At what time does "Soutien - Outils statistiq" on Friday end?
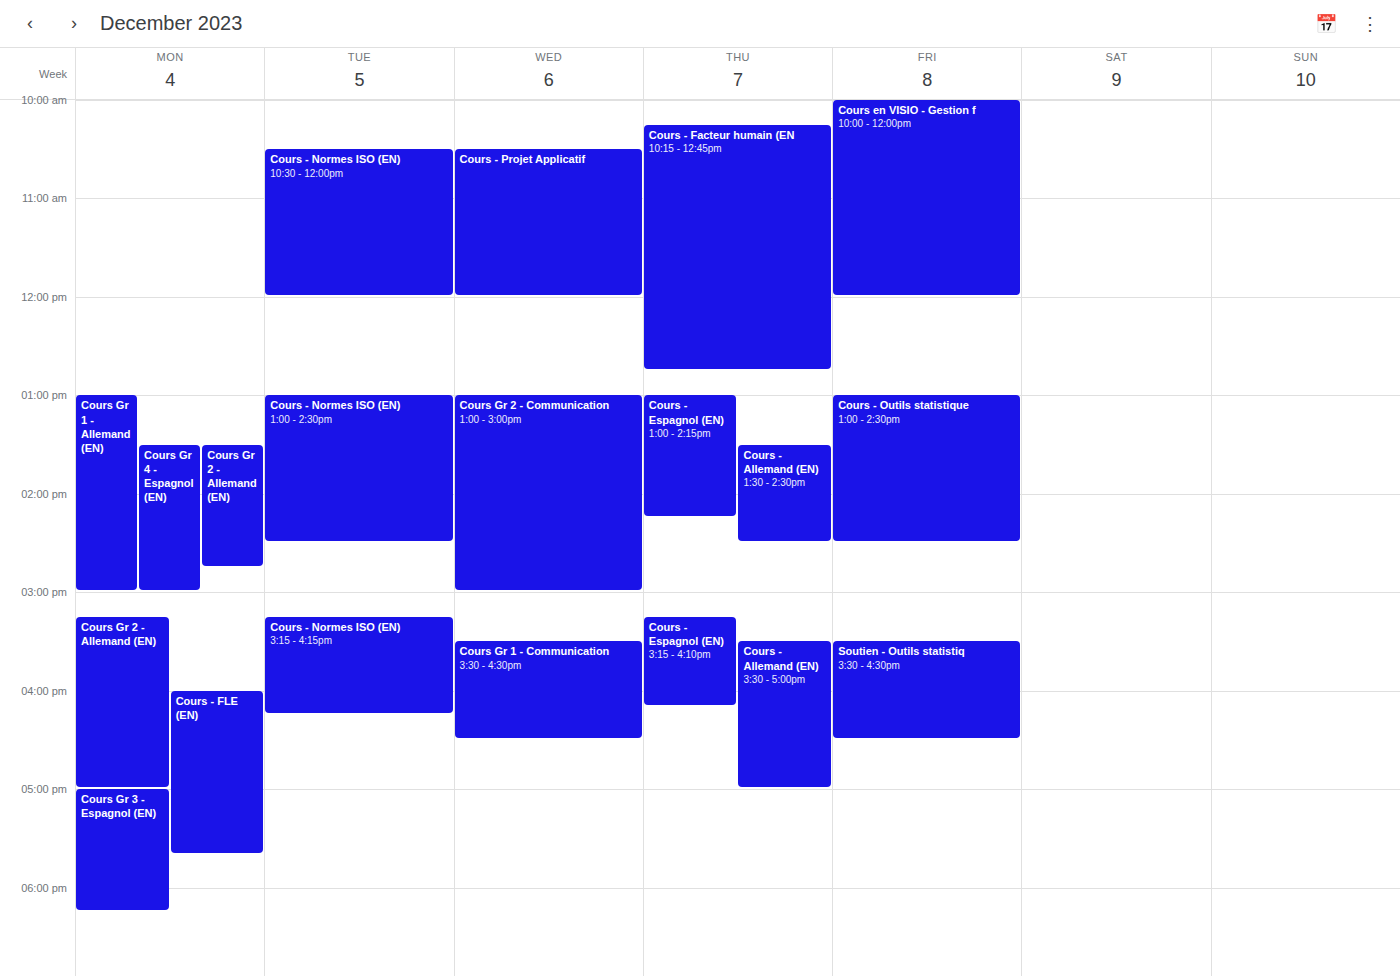
4:30 PM